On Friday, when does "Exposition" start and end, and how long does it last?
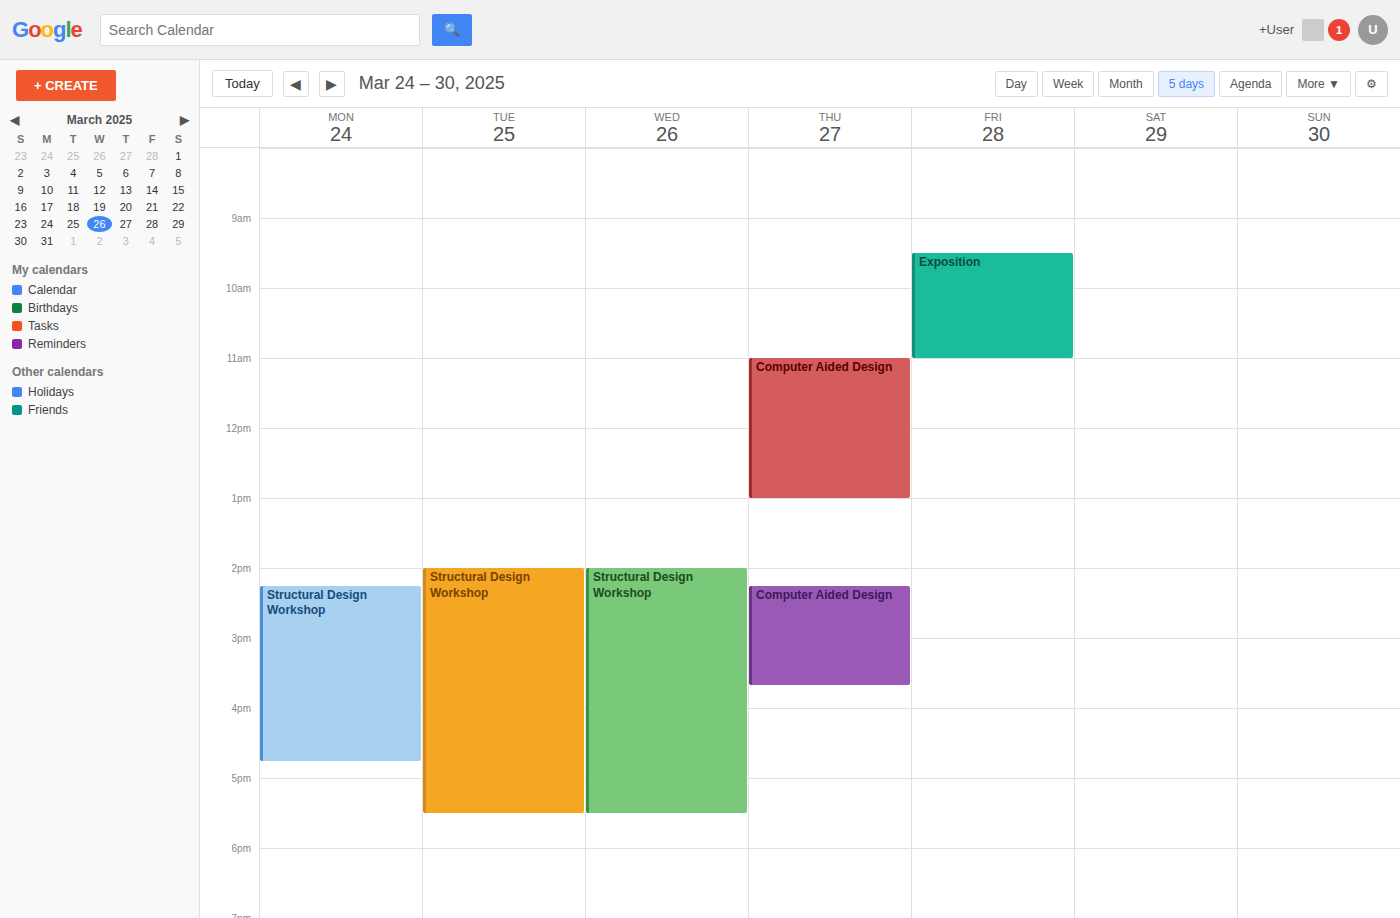
9:30 AM to 11:00 AM, 1 hour 30 minutes